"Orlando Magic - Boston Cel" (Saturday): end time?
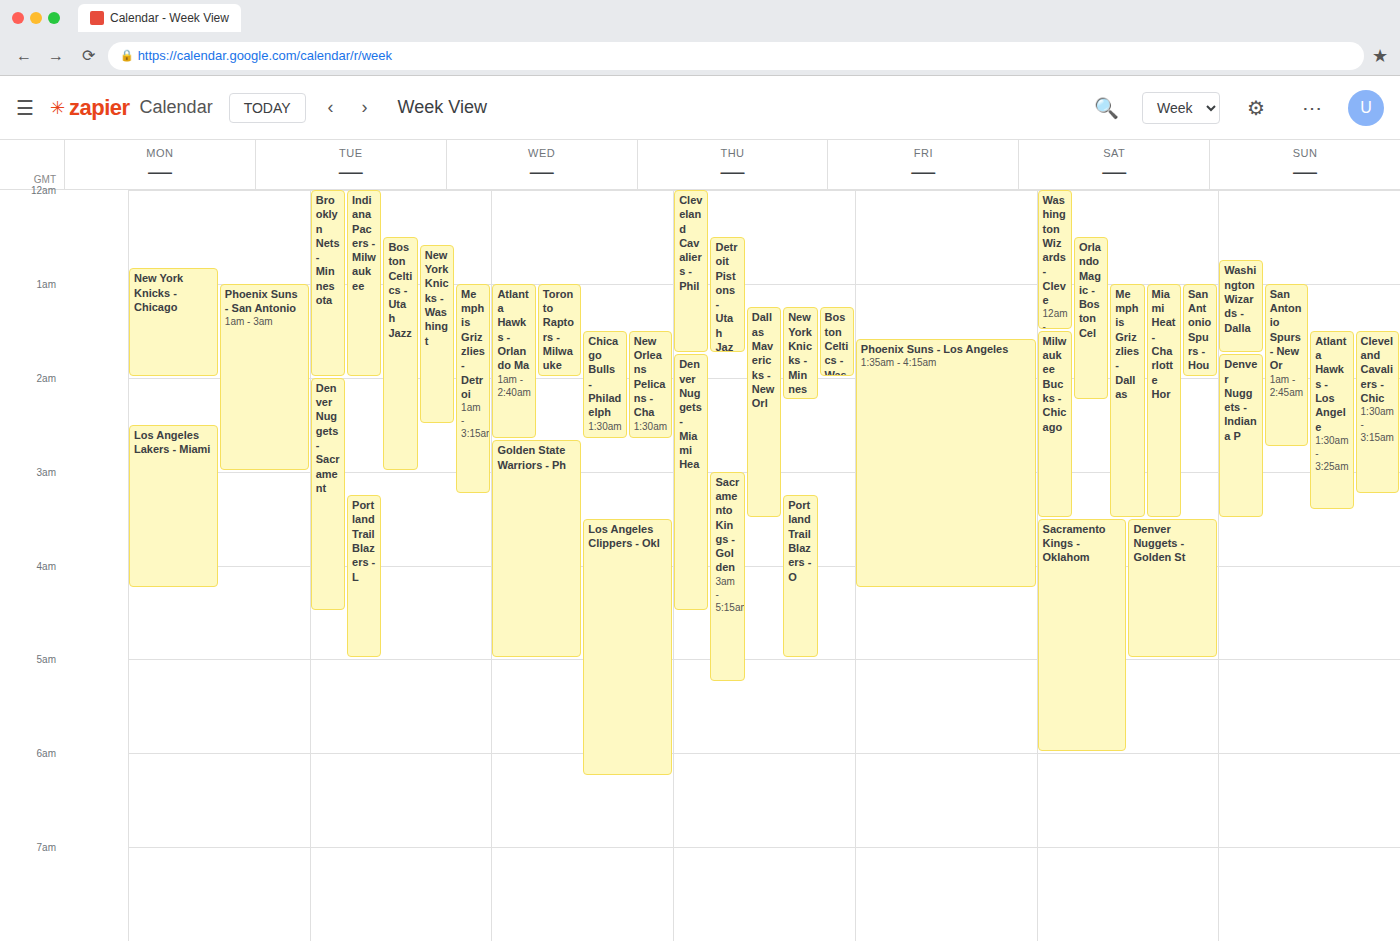
2:15 AM